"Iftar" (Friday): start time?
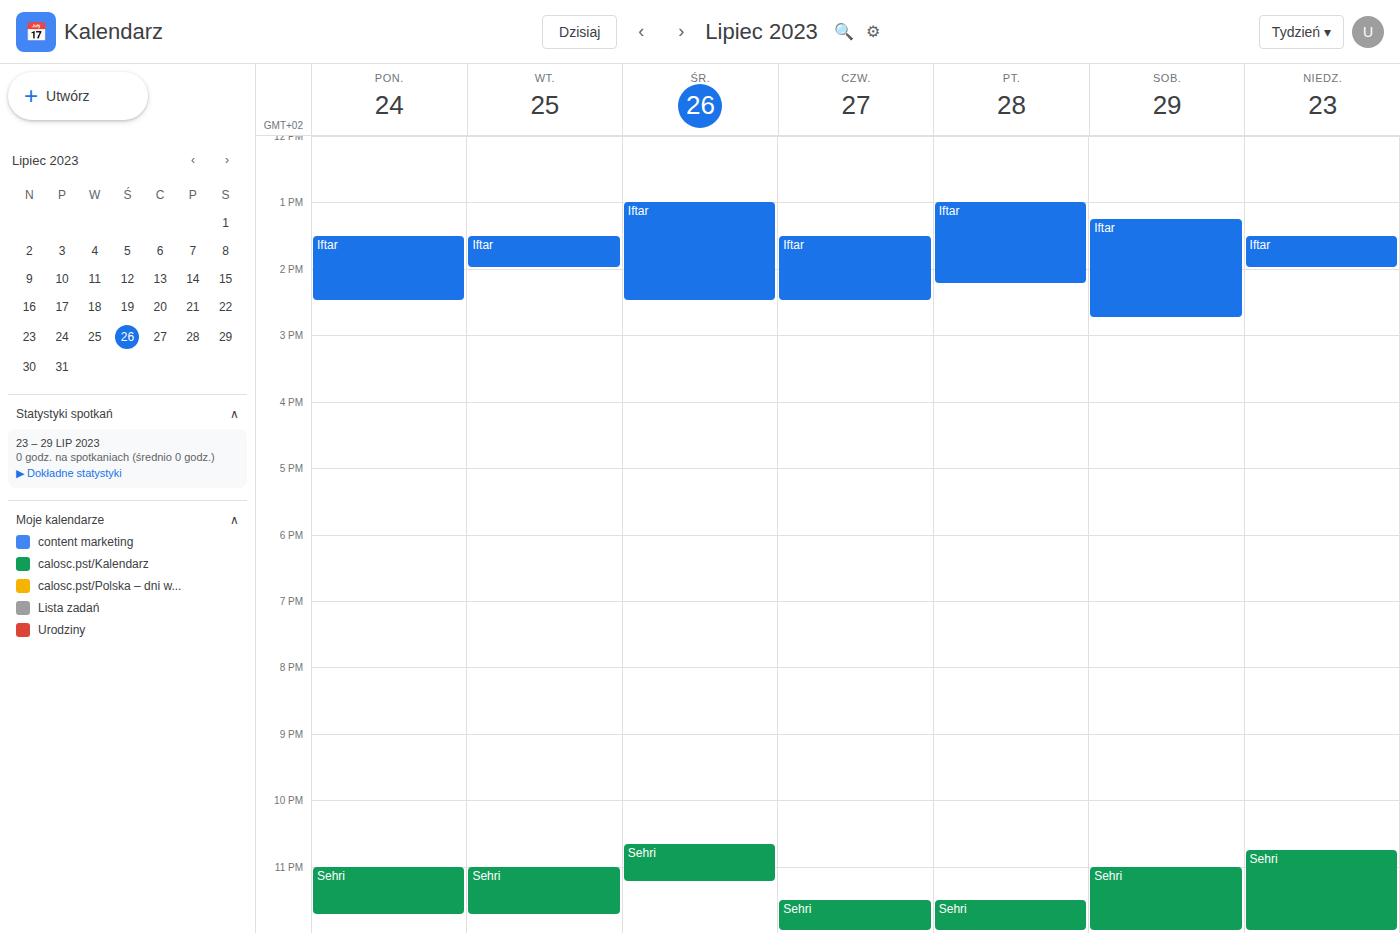
13:00